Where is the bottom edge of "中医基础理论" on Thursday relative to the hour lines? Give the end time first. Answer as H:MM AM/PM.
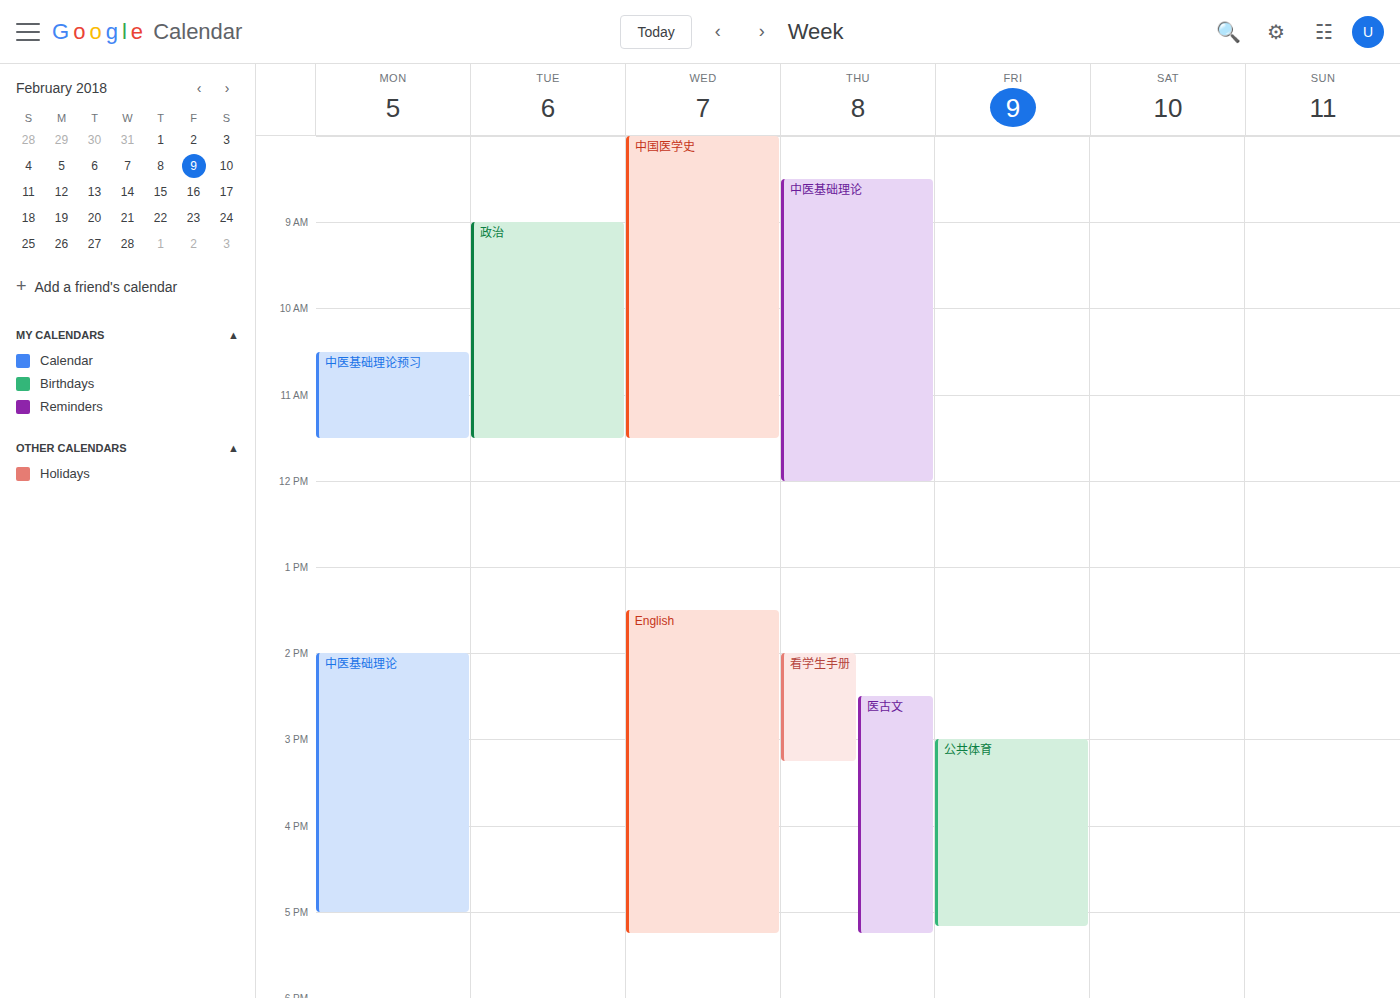
12:00 PM -- exactly on the 12 PM line.